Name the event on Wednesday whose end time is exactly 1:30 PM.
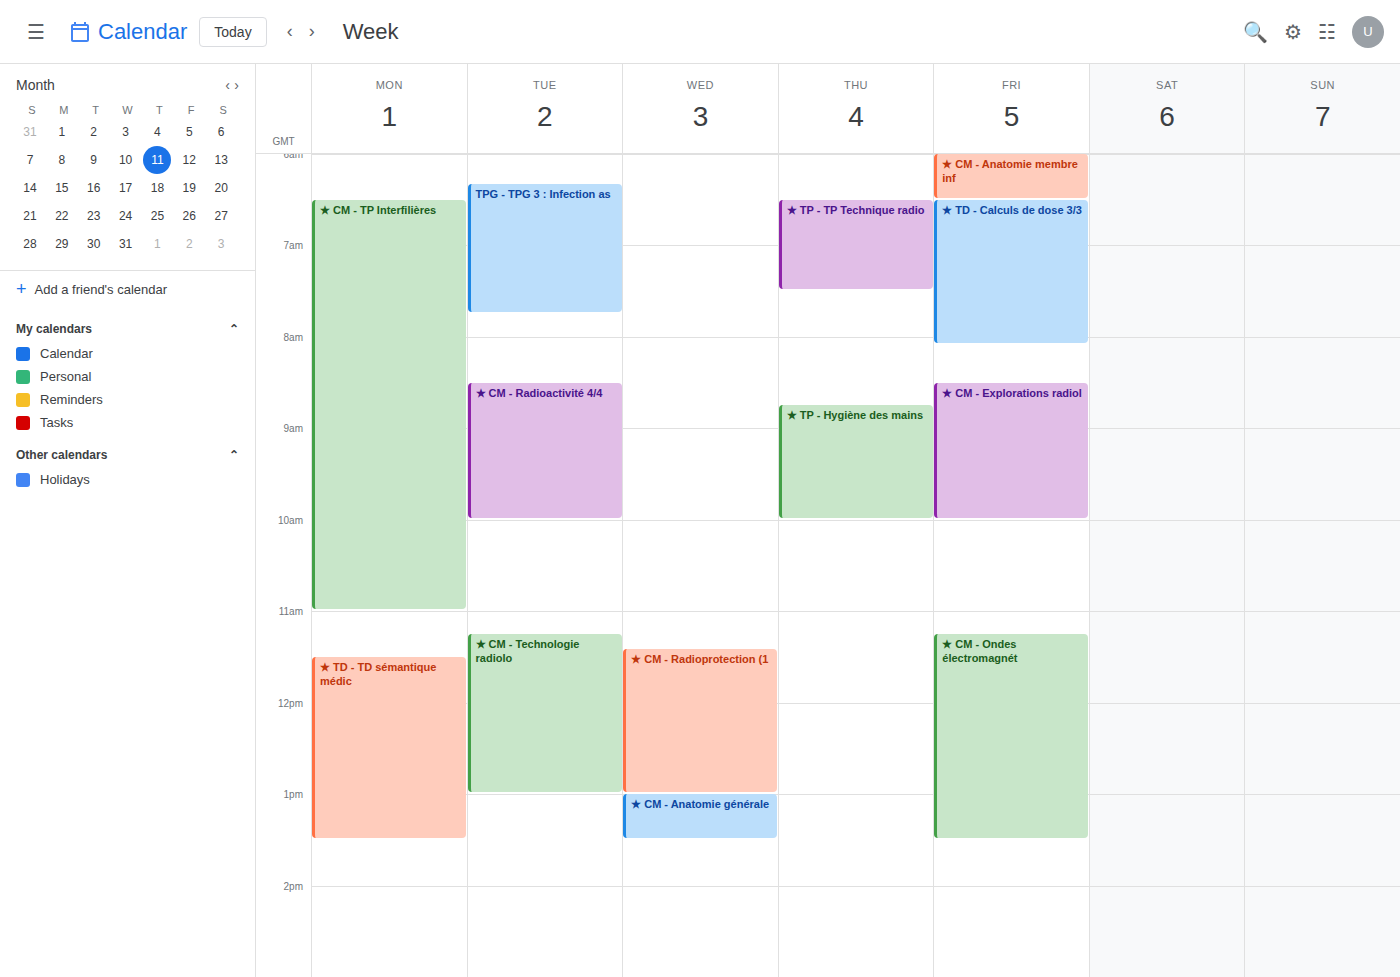
"★ CM - Anatomie générale"